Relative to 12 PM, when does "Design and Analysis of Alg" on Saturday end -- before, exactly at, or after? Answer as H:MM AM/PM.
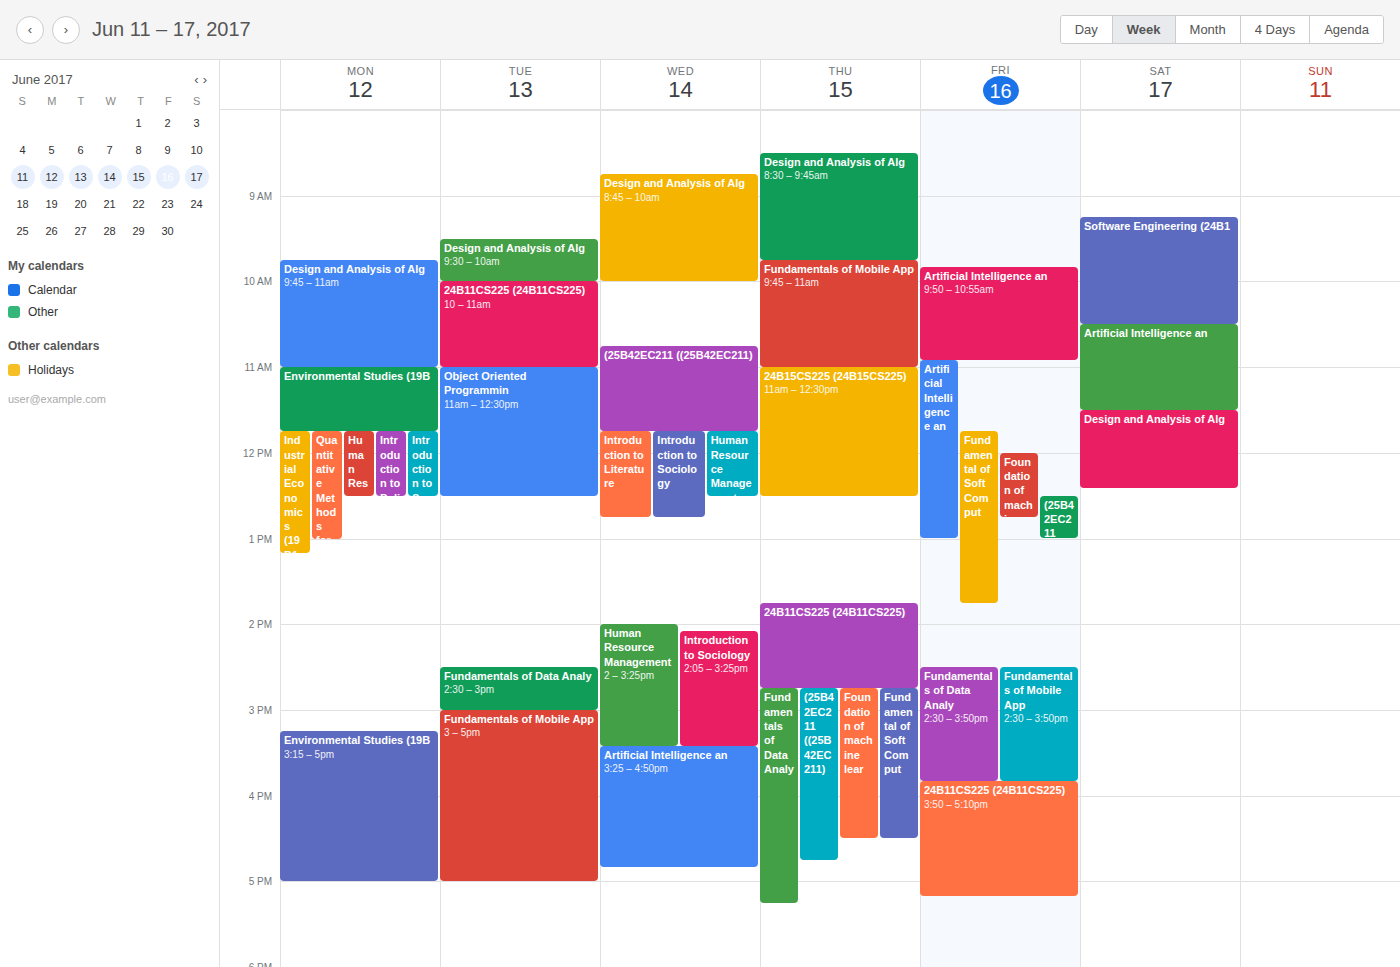
12:25 PM -- after 12 PM, 25 minutes below the 12 PM line.